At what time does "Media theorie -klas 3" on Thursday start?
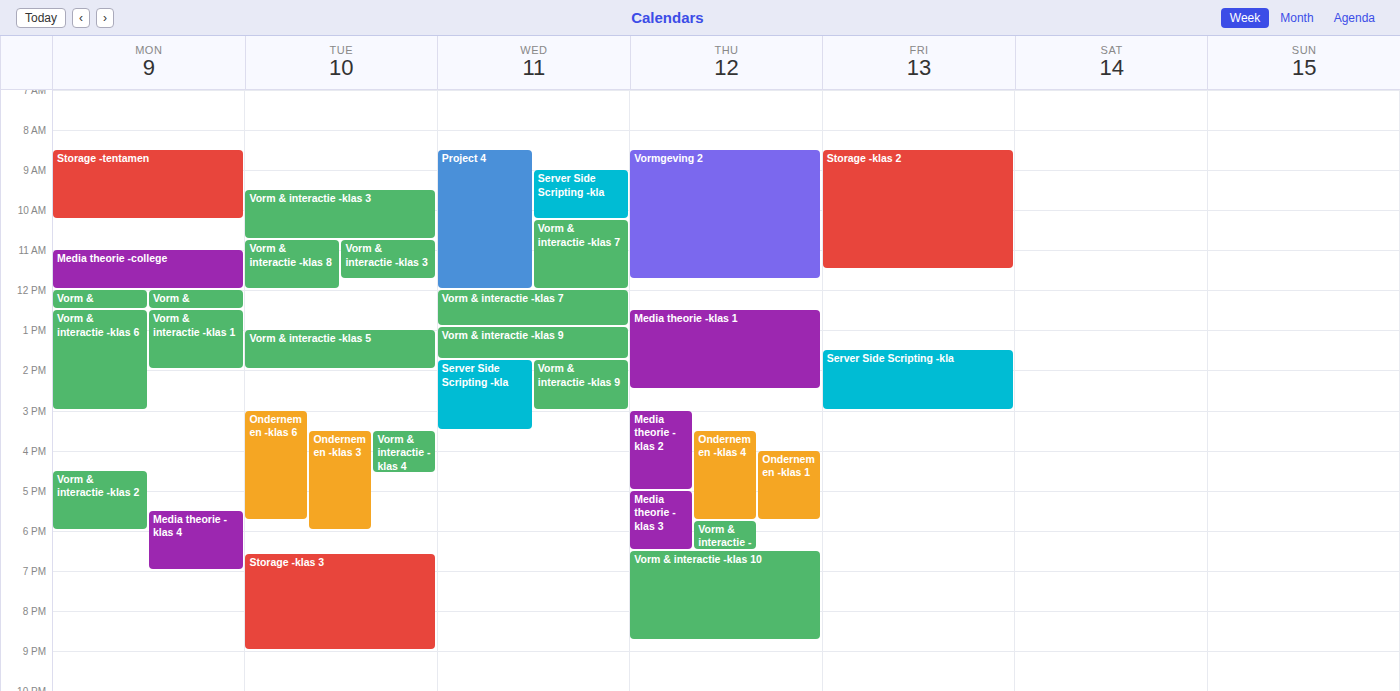
5:00 PM